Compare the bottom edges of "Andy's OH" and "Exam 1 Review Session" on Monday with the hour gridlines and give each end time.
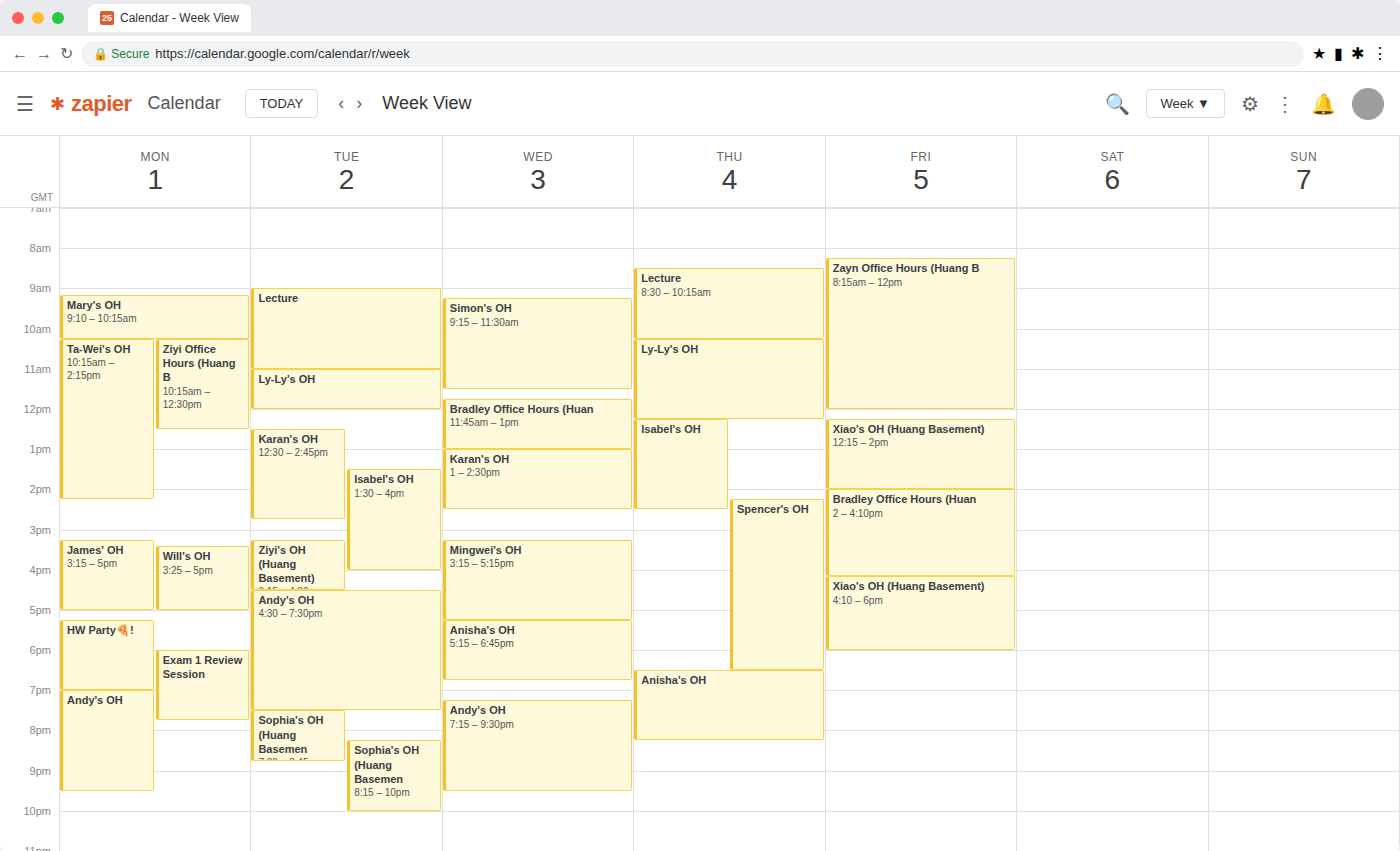
"Andy's OH": 9:30 PM, halfway between the 9 PM and 10 PM lines. "Exam 1 Review Session": 7:45 PM, neither: three quarters of the way from the 7 PM line to the 8 PM line.